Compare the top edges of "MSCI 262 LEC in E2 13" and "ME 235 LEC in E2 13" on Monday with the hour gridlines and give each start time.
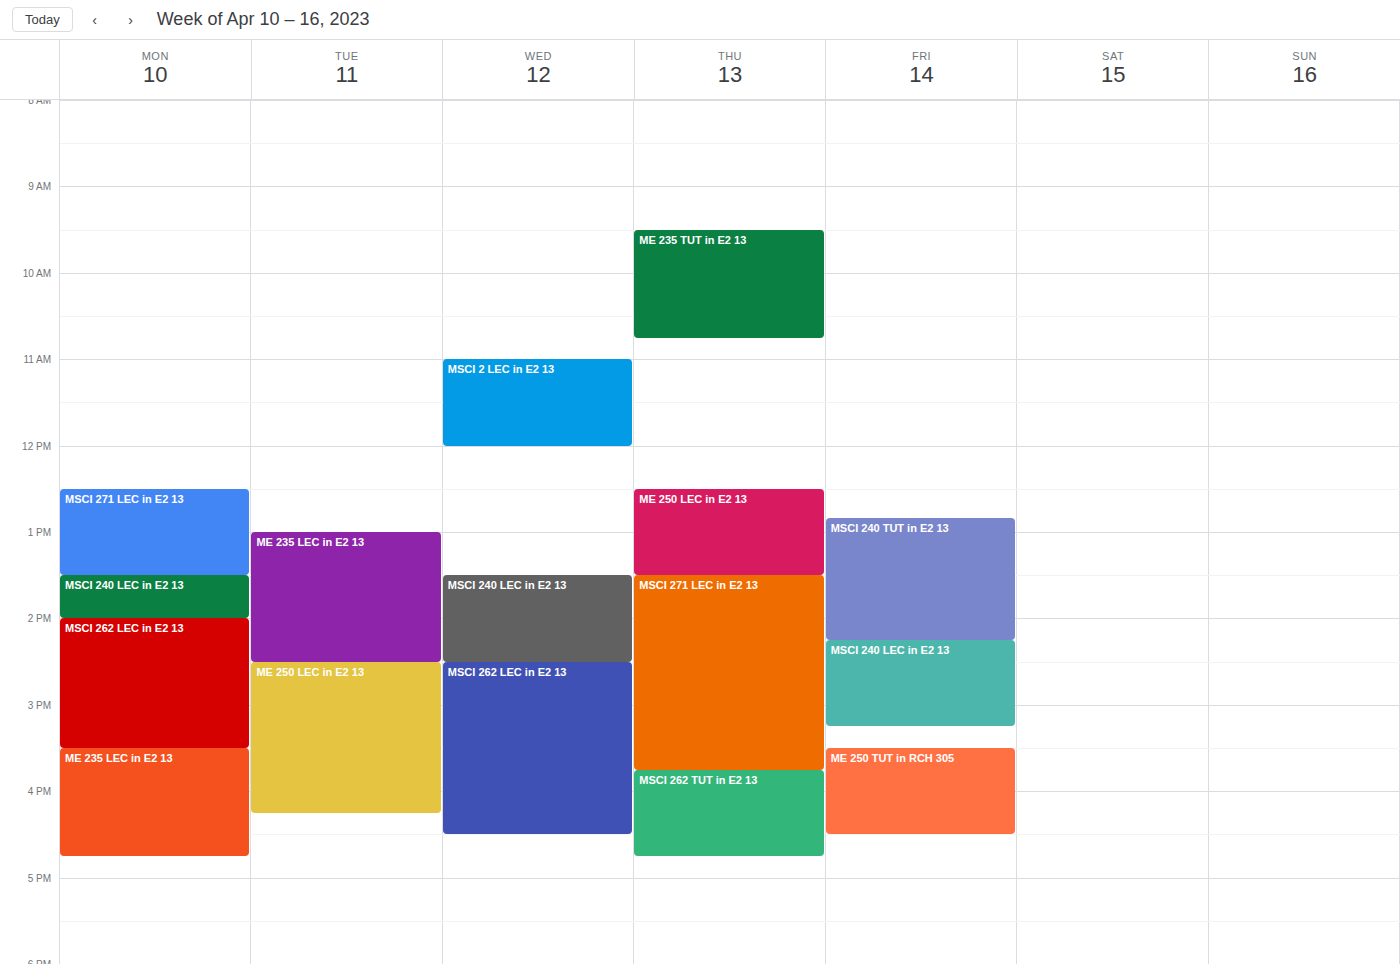
"MSCI 262 LEC in E2 13": 2:00 PM, exactly on the 2 PM line. "ME 235 LEC in E2 13": 3:30 PM, halfway between the 3 PM and 4 PM lines.